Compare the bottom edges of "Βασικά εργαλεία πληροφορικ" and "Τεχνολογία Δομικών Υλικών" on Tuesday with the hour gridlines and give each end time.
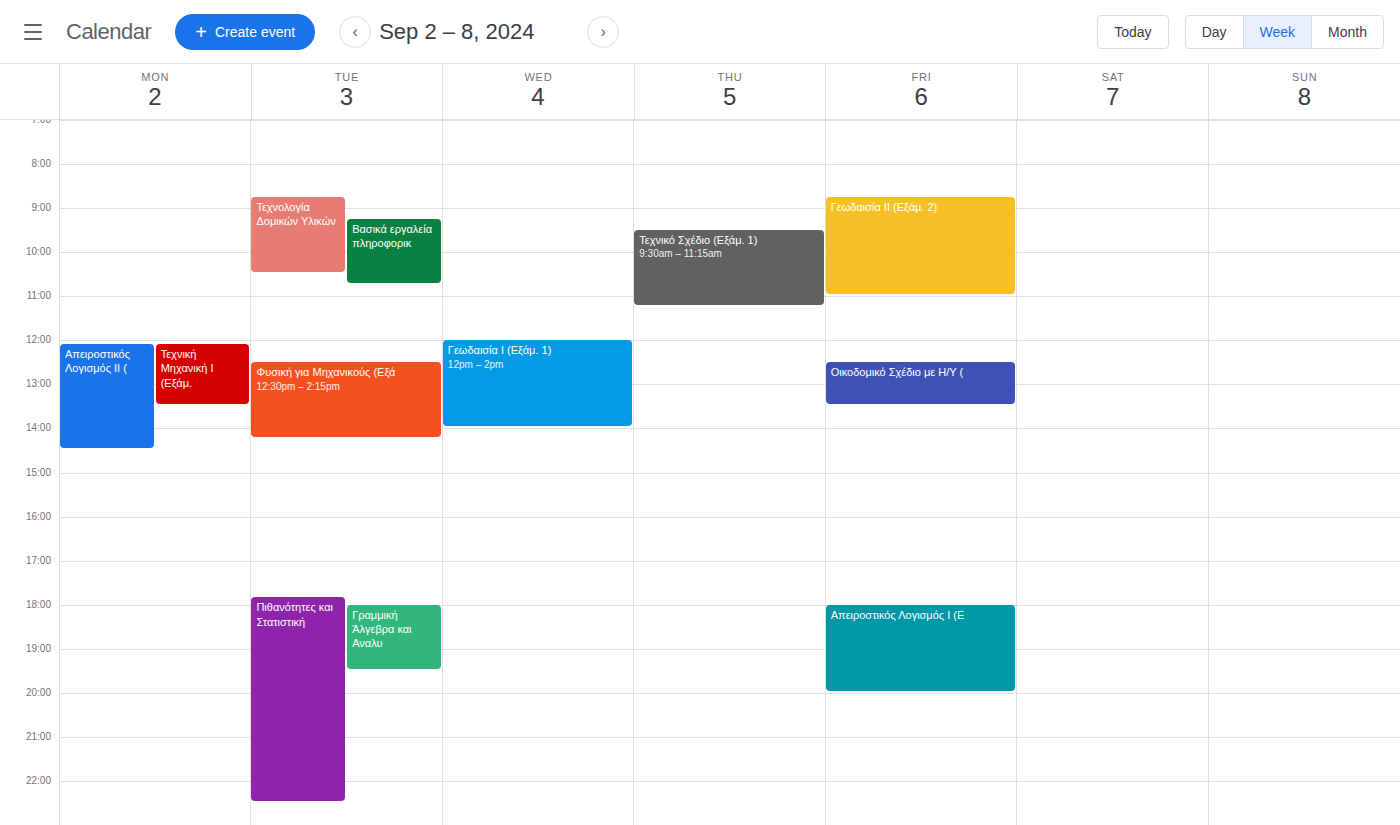
"Βασικά εργαλεία πληροφορικ": 10:45, neither: three quarters of the way from the 10:00 line to the 11:00 line. "Τεχνολογία Δομικών Υλικών": 10:30, halfway between the 10:00 and 11:00 lines.